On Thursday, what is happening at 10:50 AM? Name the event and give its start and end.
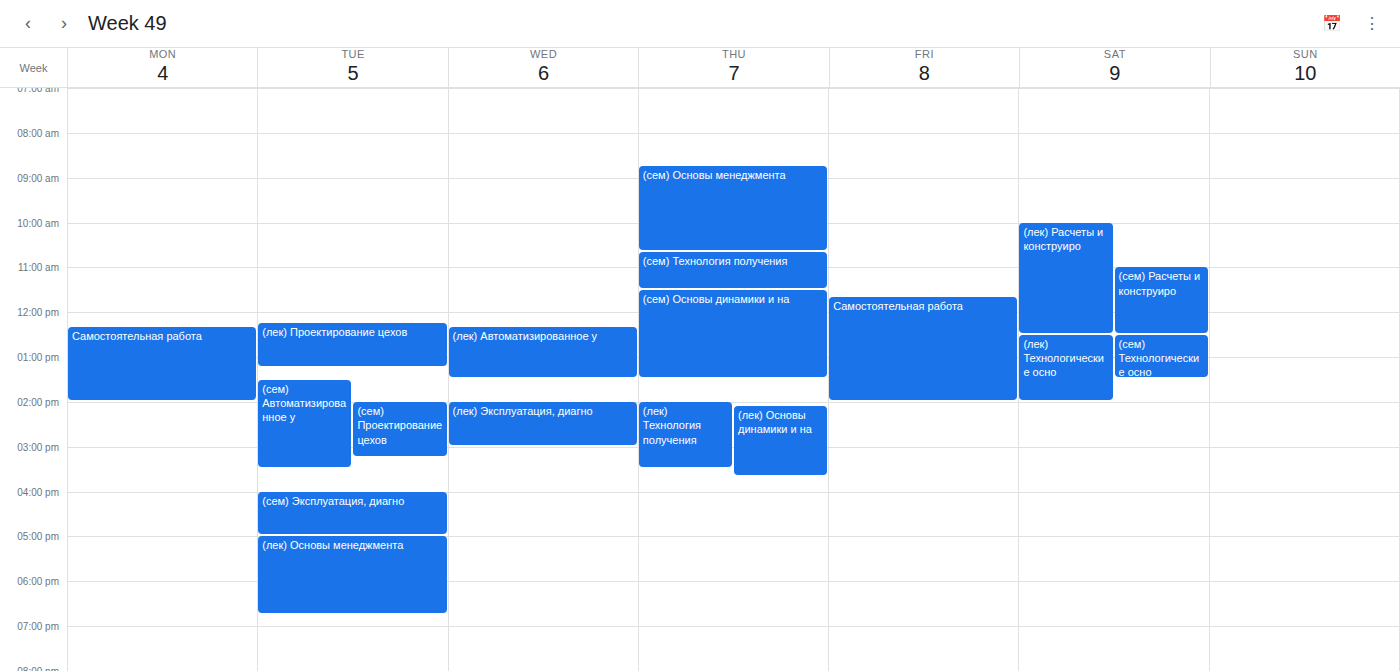
"(сем) Технология получения", 10:40 AM to 11:30 AM